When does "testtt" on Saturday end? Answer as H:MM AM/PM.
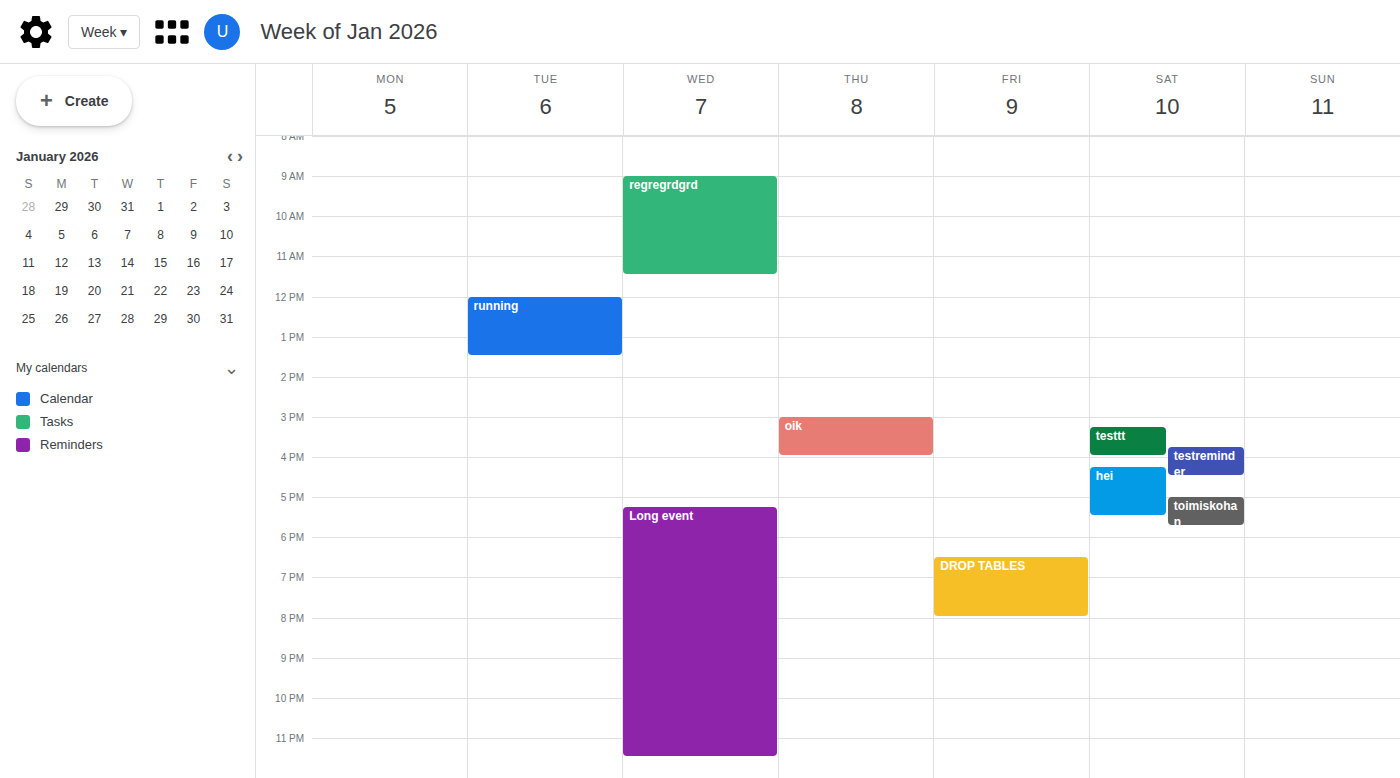
4:00 PM